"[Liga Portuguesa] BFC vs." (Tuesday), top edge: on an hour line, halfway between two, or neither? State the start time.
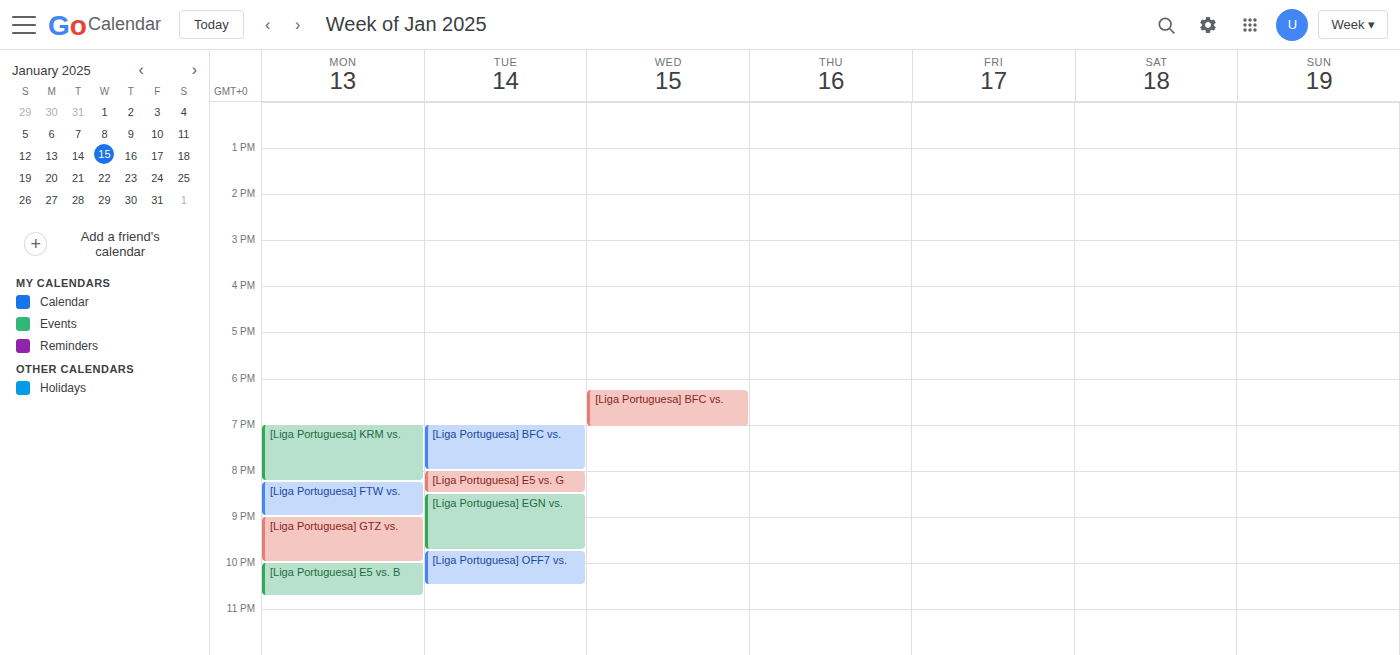
7:00 PM -- exactly on the 7 PM line.